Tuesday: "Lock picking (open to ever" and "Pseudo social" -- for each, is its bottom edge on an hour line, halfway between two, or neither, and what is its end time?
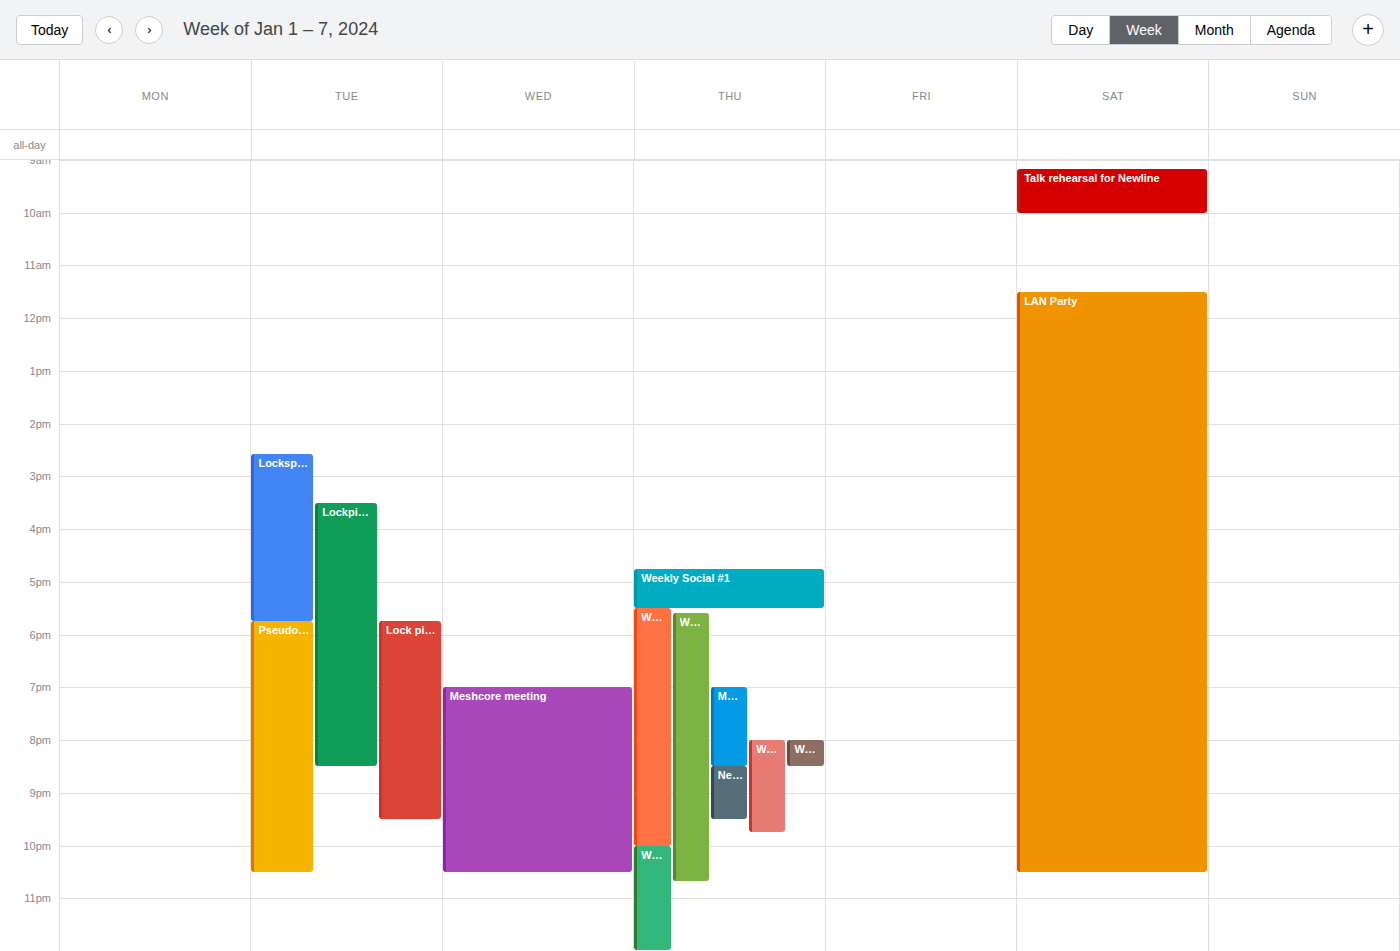
"Lock picking (open to ever": 9:30 PM, halfway between the 9 PM and 10 PM lines. "Pseudo social": 10:30 PM, halfway between the 10 PM and 11 PM lines.